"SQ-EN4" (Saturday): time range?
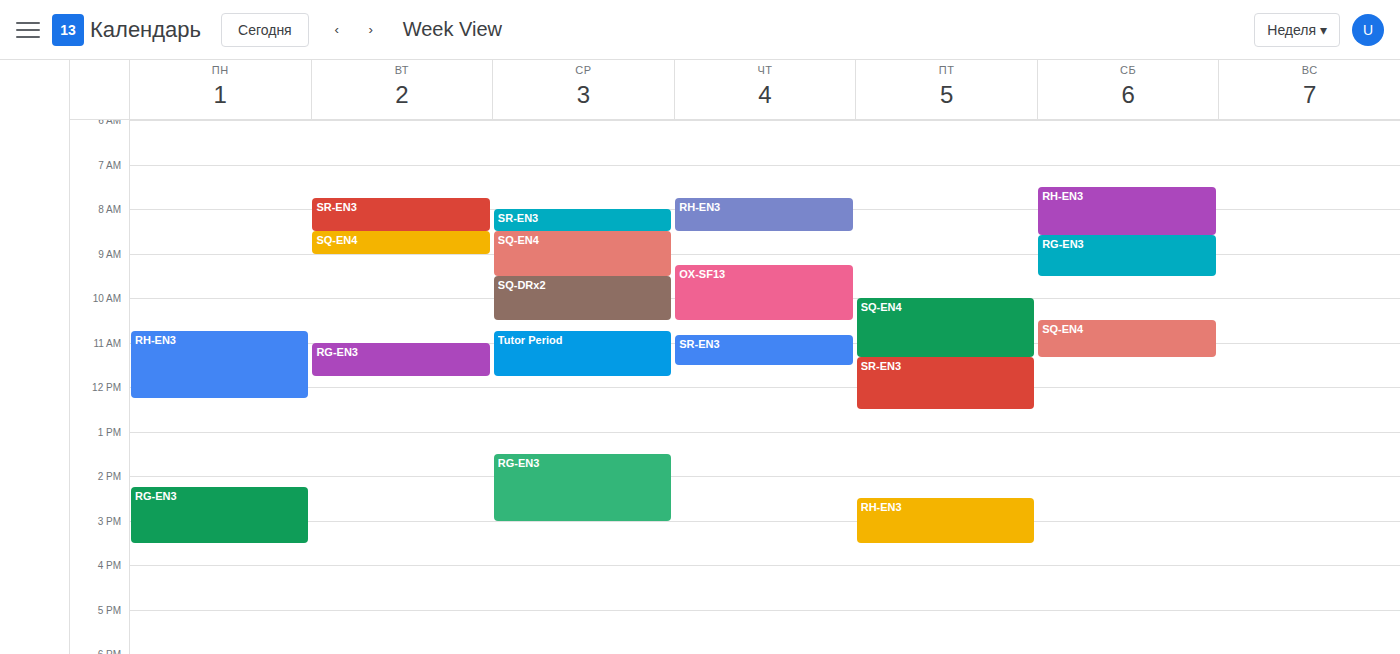
10:30 to 11:20